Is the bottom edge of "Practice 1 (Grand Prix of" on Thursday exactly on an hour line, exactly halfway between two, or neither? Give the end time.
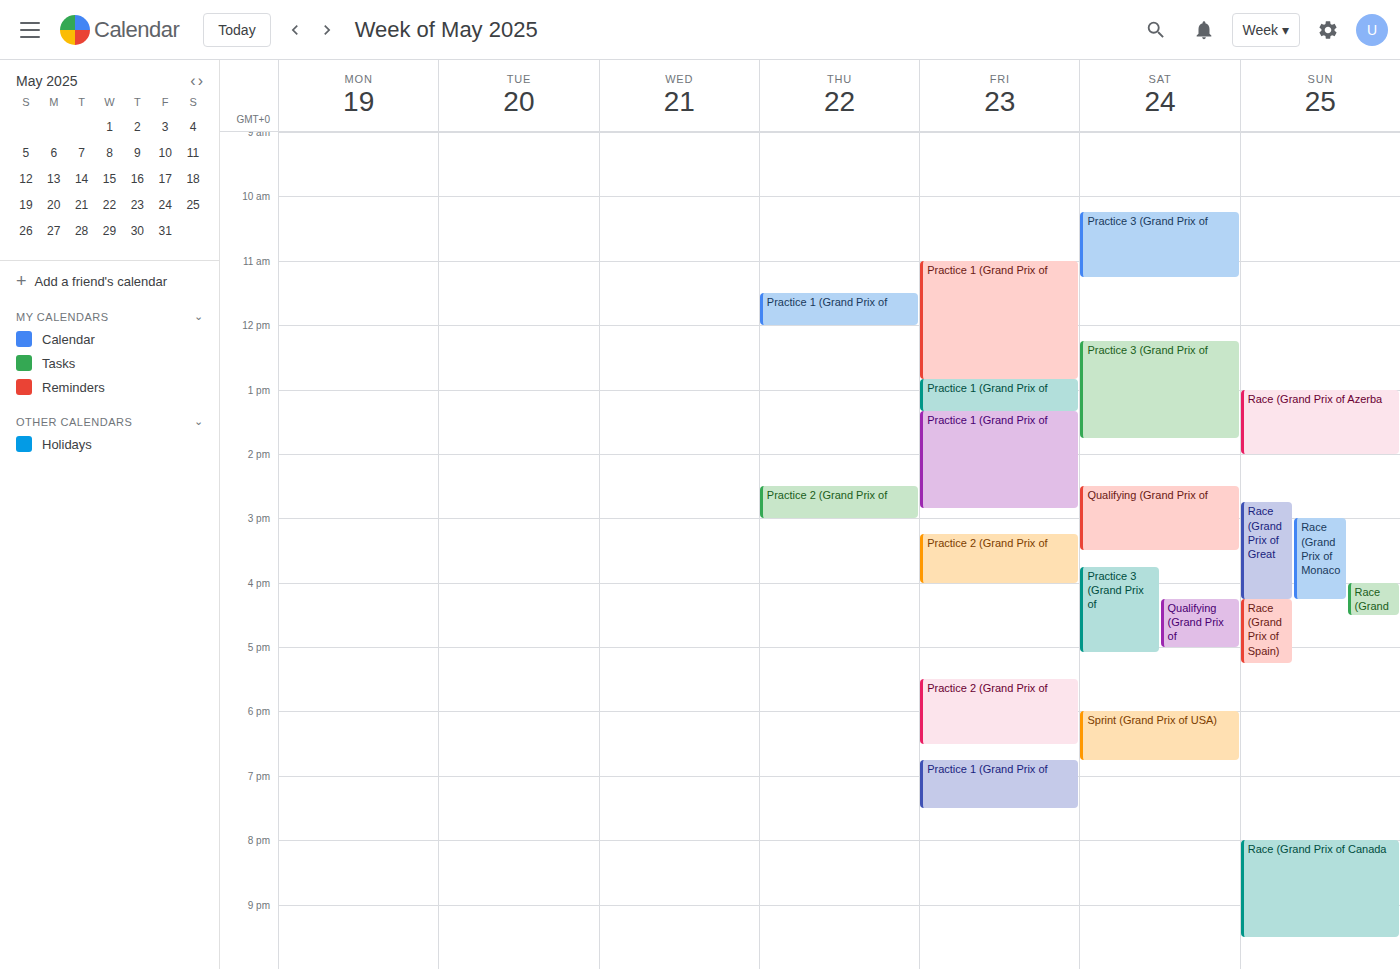
12:00 PM -- exactly on the 12 PM line.